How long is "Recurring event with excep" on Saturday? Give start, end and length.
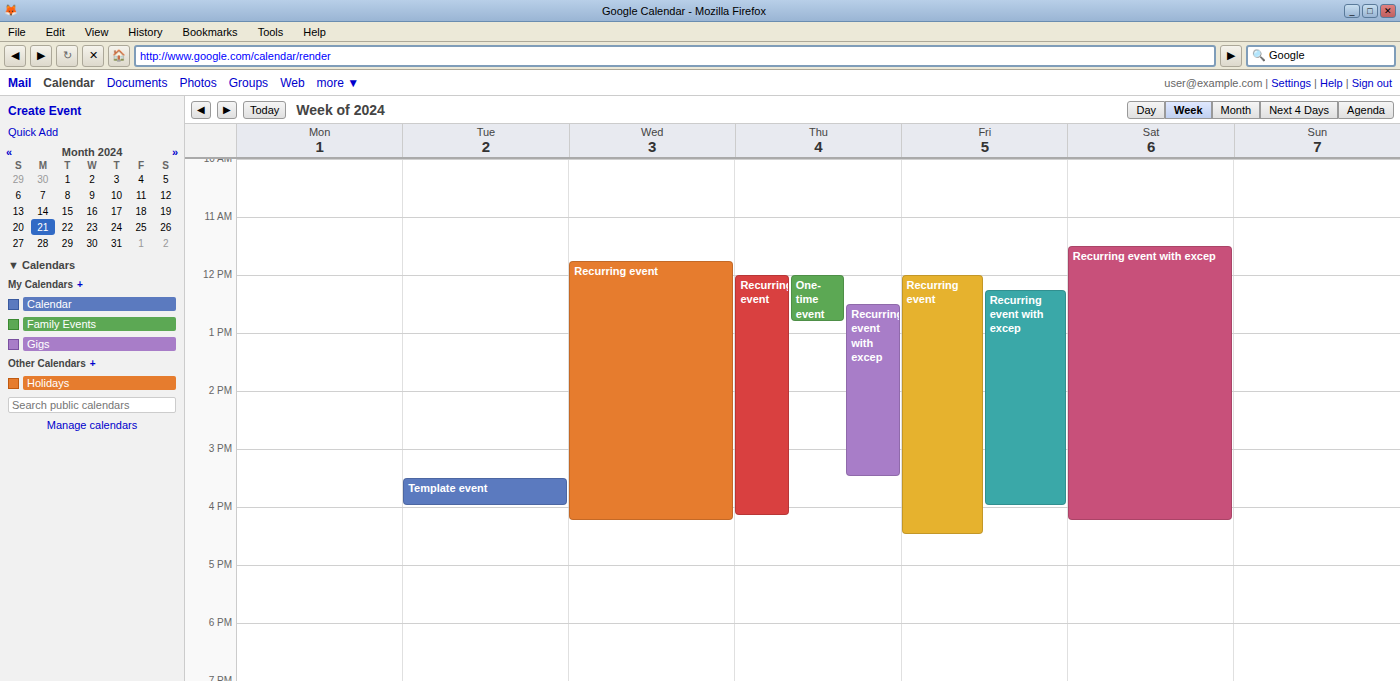
11:30 AM to 4:15 PM, 4 hours 45 minutes